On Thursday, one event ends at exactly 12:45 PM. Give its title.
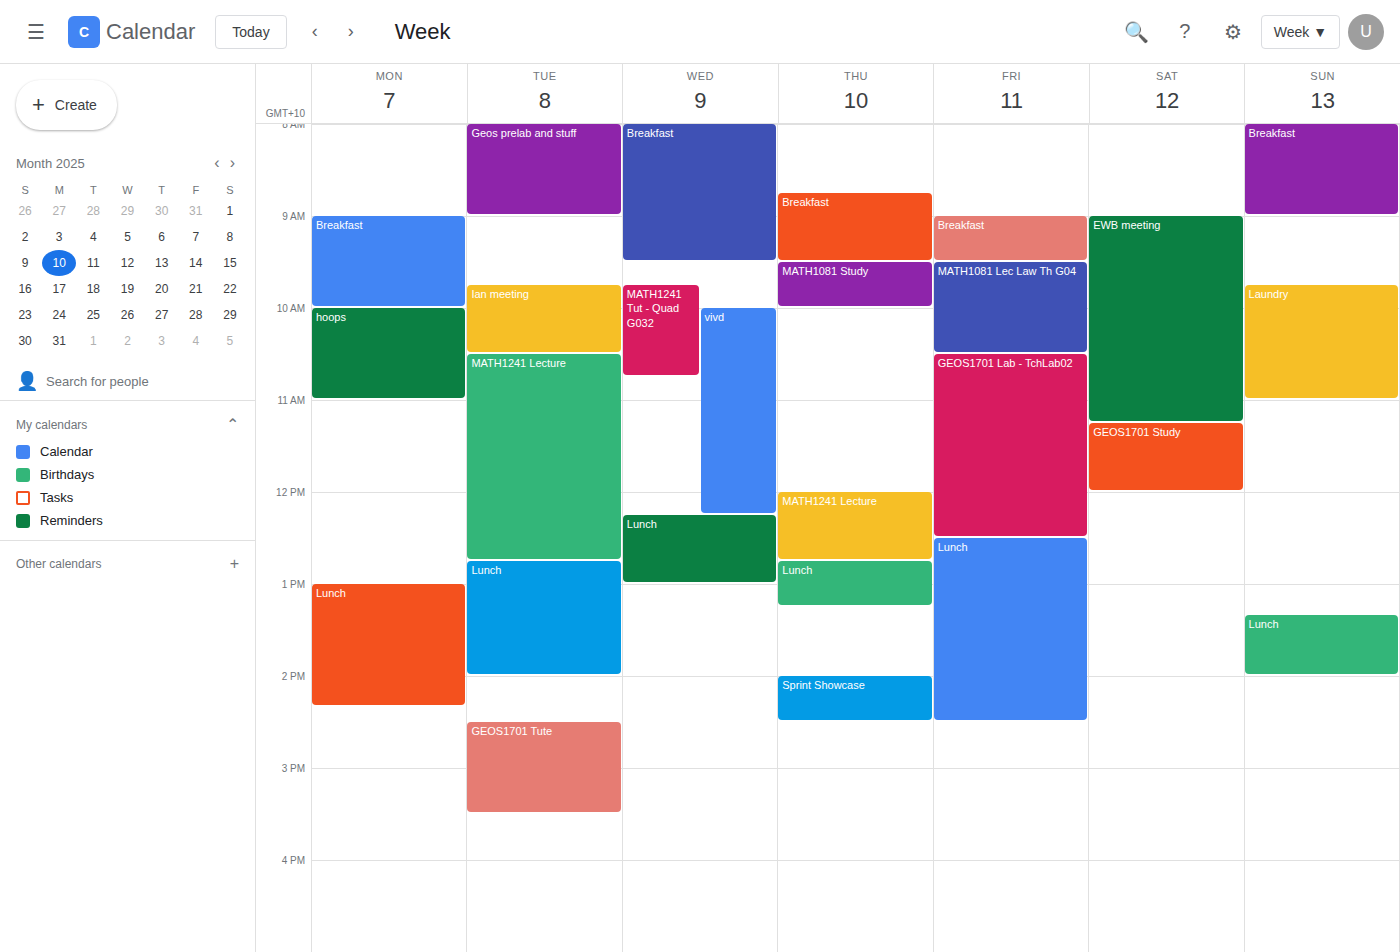
"MATH1241 Lecture"